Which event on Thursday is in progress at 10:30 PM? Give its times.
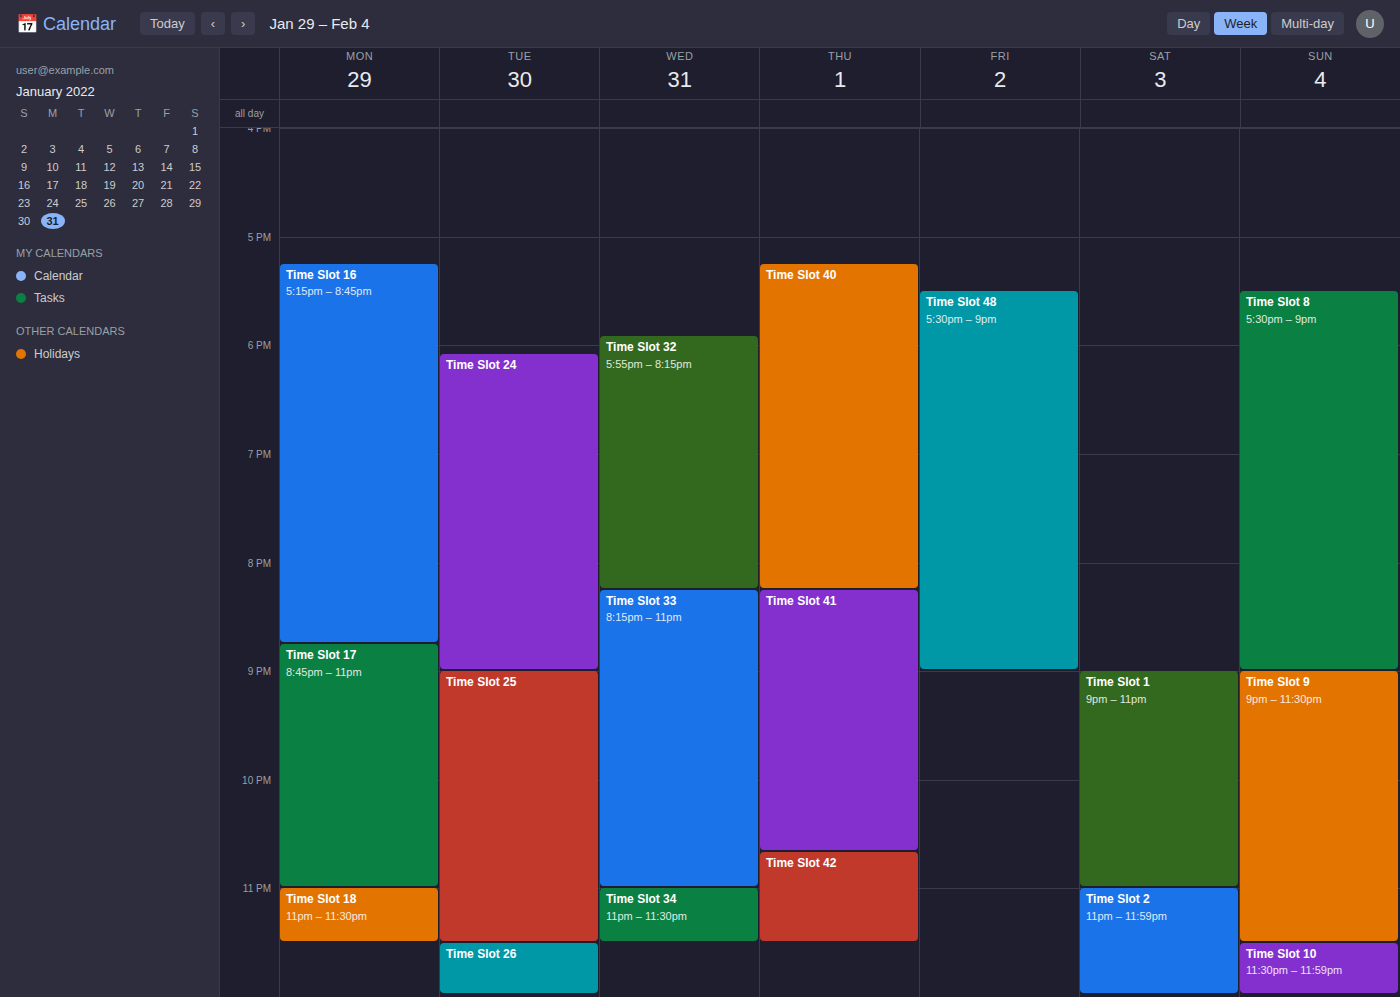
"Time Slot 41", 8:15 PM to 10:40 PM